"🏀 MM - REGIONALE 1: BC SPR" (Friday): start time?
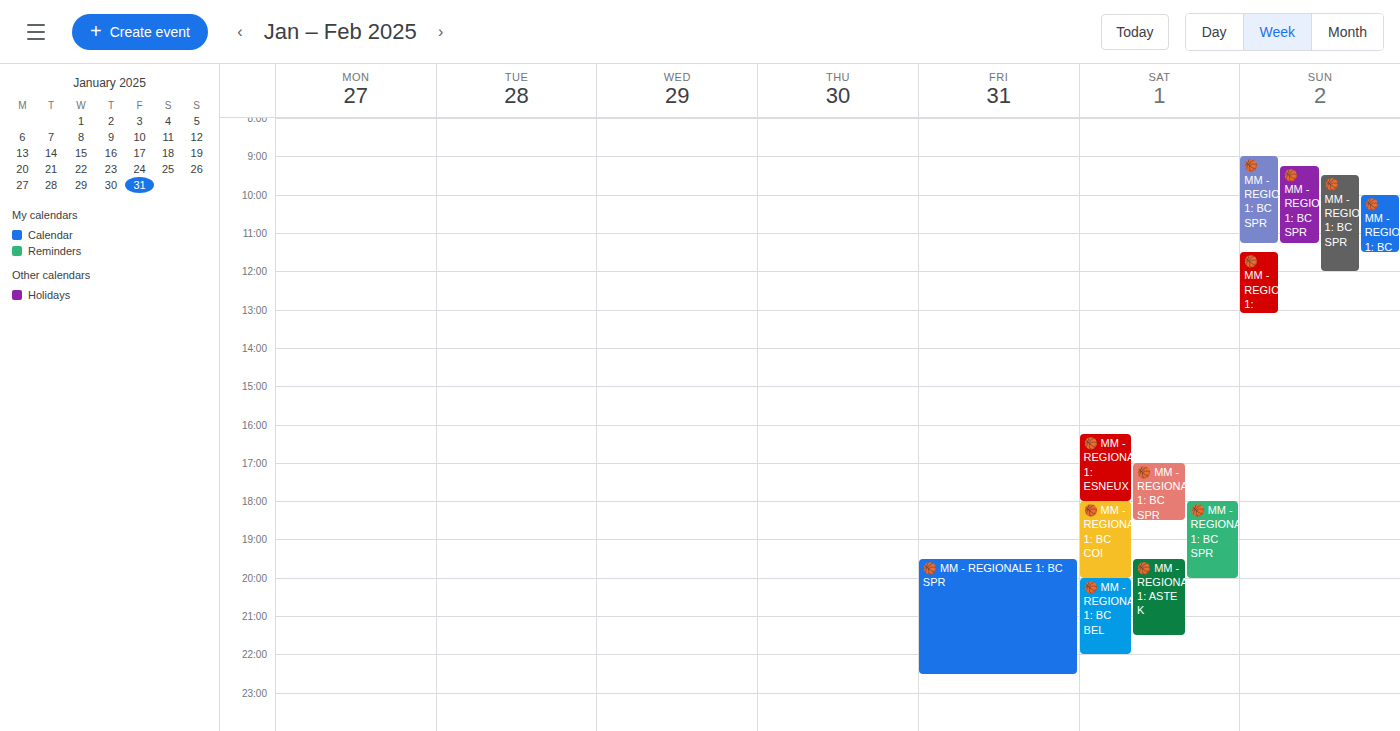
7:30 PM